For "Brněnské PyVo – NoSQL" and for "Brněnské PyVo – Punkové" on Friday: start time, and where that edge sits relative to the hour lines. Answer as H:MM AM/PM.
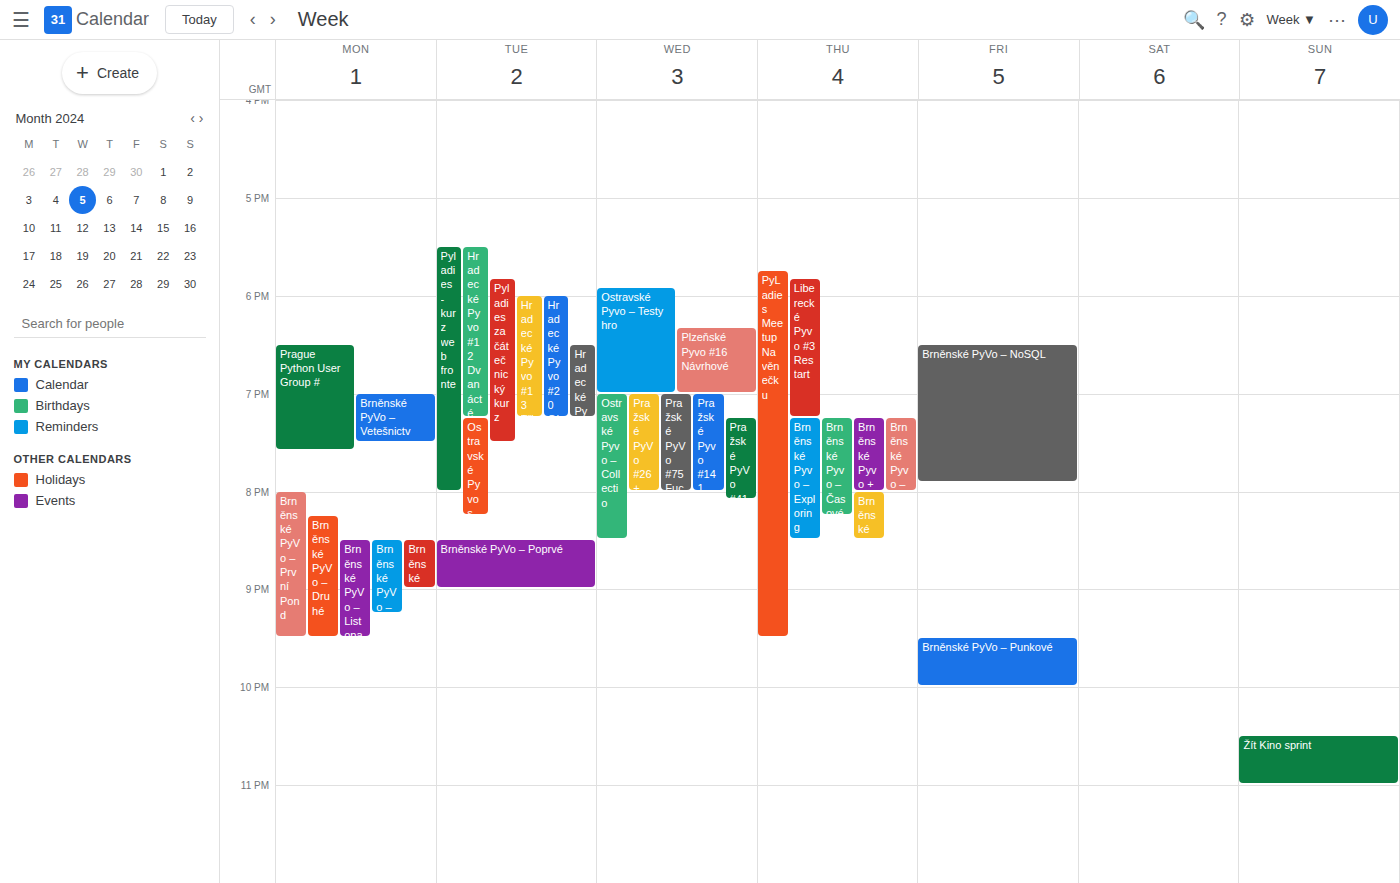
"Brněnské PyVo – NoSQL": 6:30 PM, halfway between the 6 PM and 7 PM lines. "Brněnské PyVo – Punkové": 9:30 PM, halfway between the 9 PM and 10 PM lines.